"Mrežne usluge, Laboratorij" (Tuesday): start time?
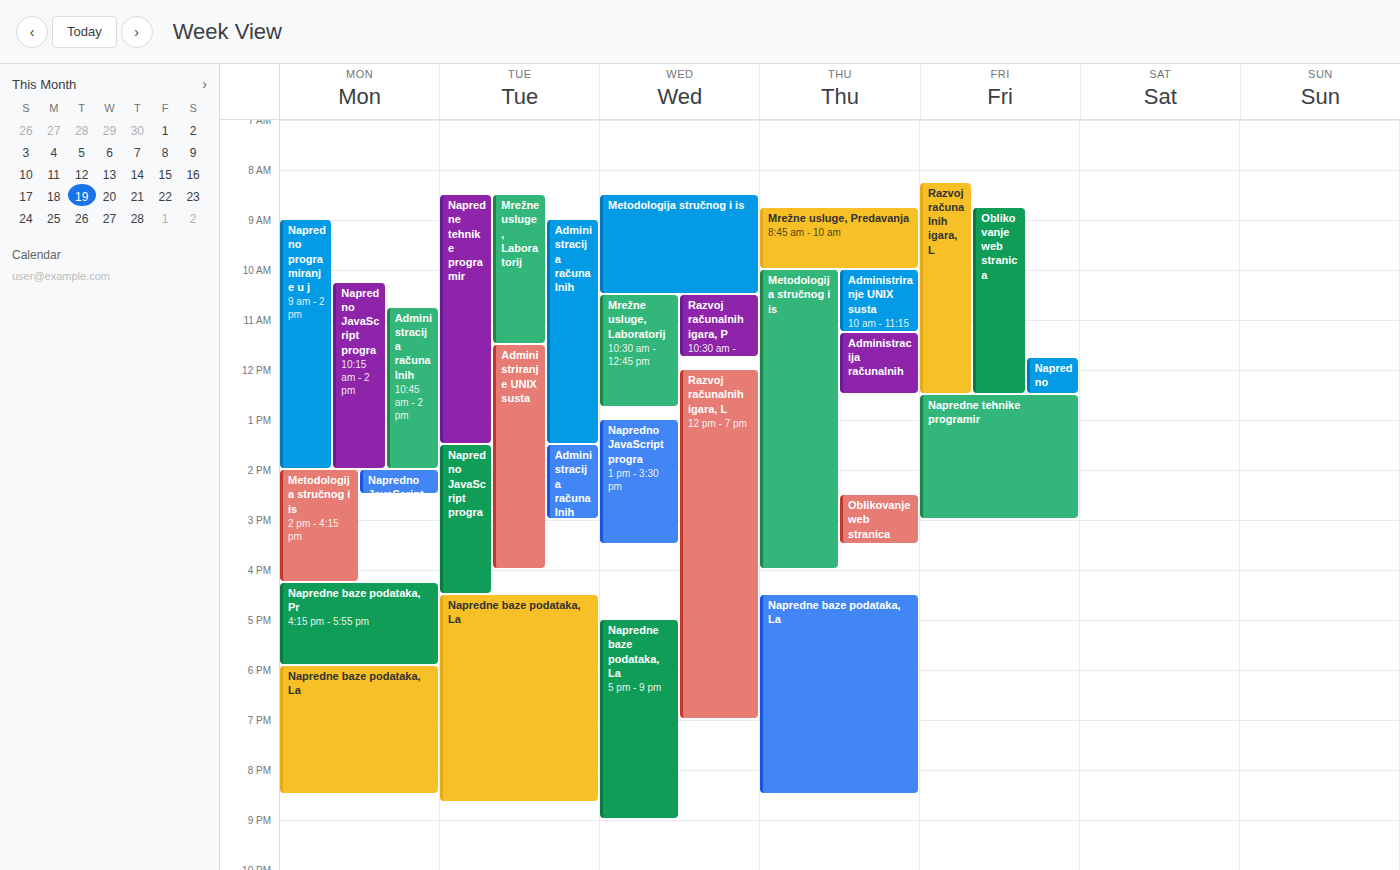
8:30 AM